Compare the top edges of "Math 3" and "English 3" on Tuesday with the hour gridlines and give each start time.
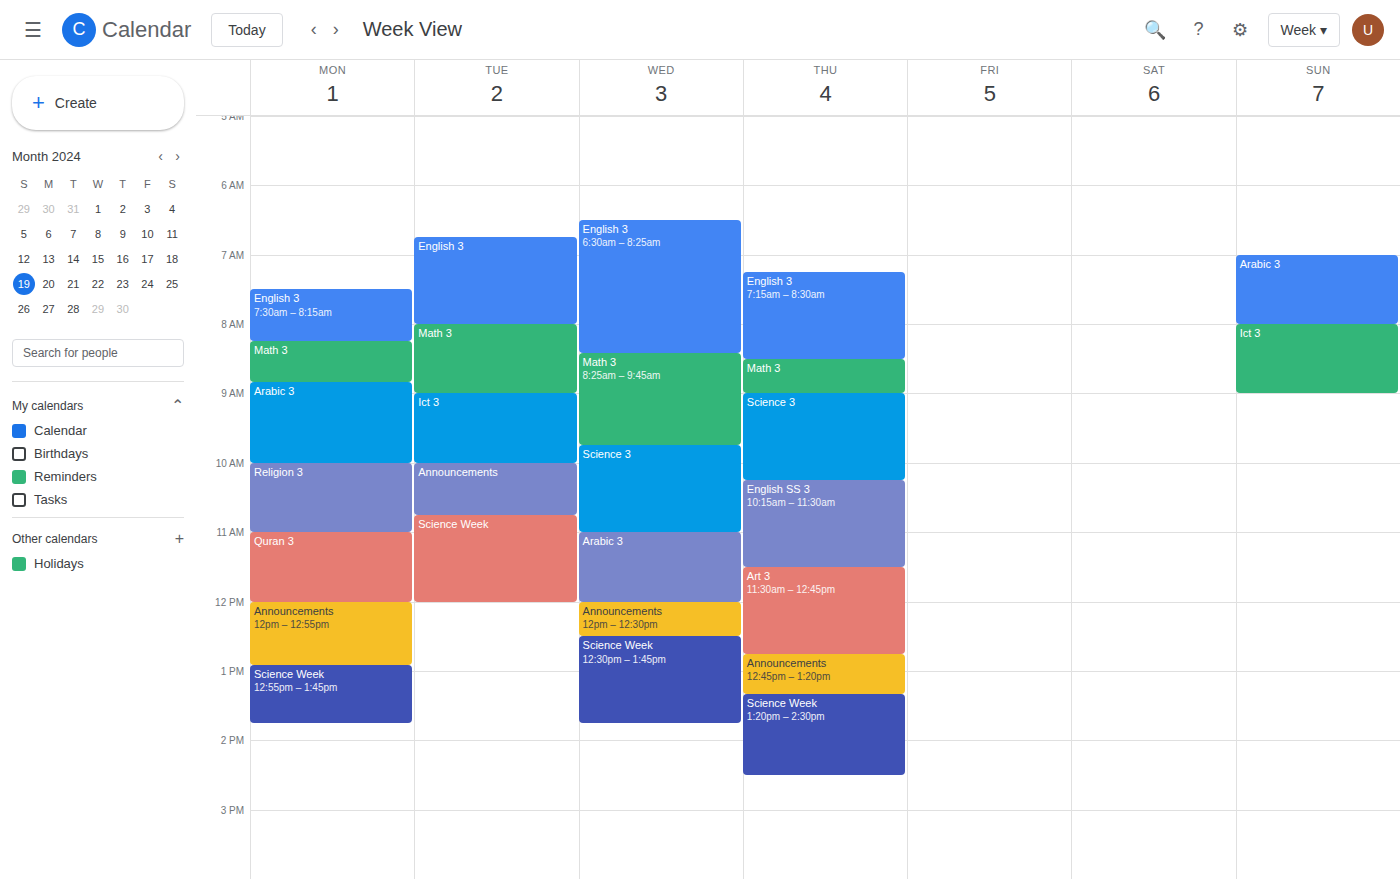
"Math 3": 8:00 AM, exactly on the 8 AM line. "English 3": 6:45 AM, neither: three quarters of the way from the 6 AM line to the 7 AM line.